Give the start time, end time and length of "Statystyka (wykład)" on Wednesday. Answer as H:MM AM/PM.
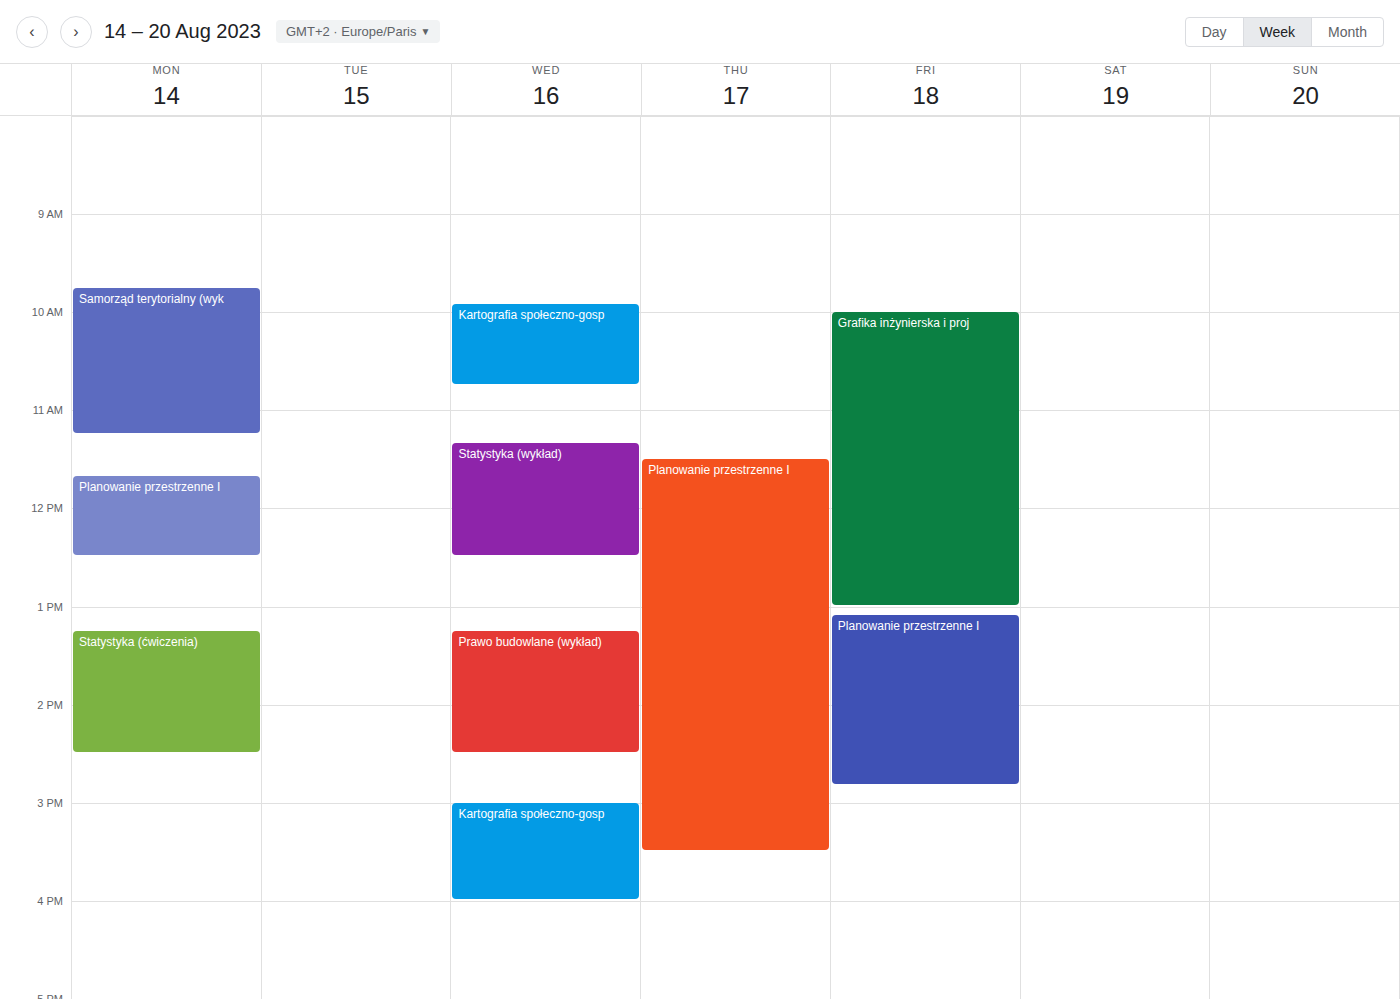
11:20 AM to 12:30 PM, 1 hour 10 minutes